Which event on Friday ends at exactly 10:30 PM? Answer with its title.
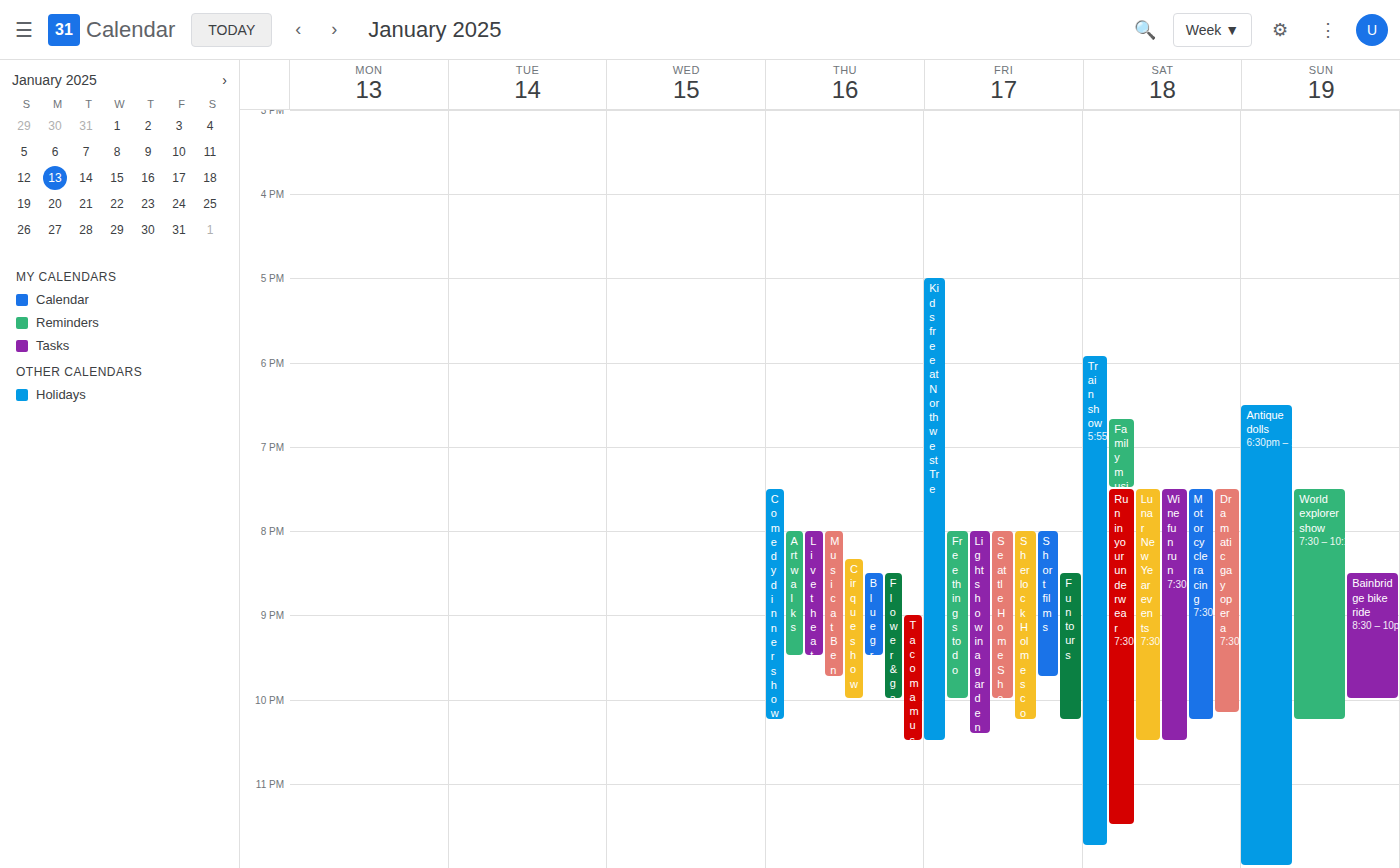
"Kids free at Northwest Tre"